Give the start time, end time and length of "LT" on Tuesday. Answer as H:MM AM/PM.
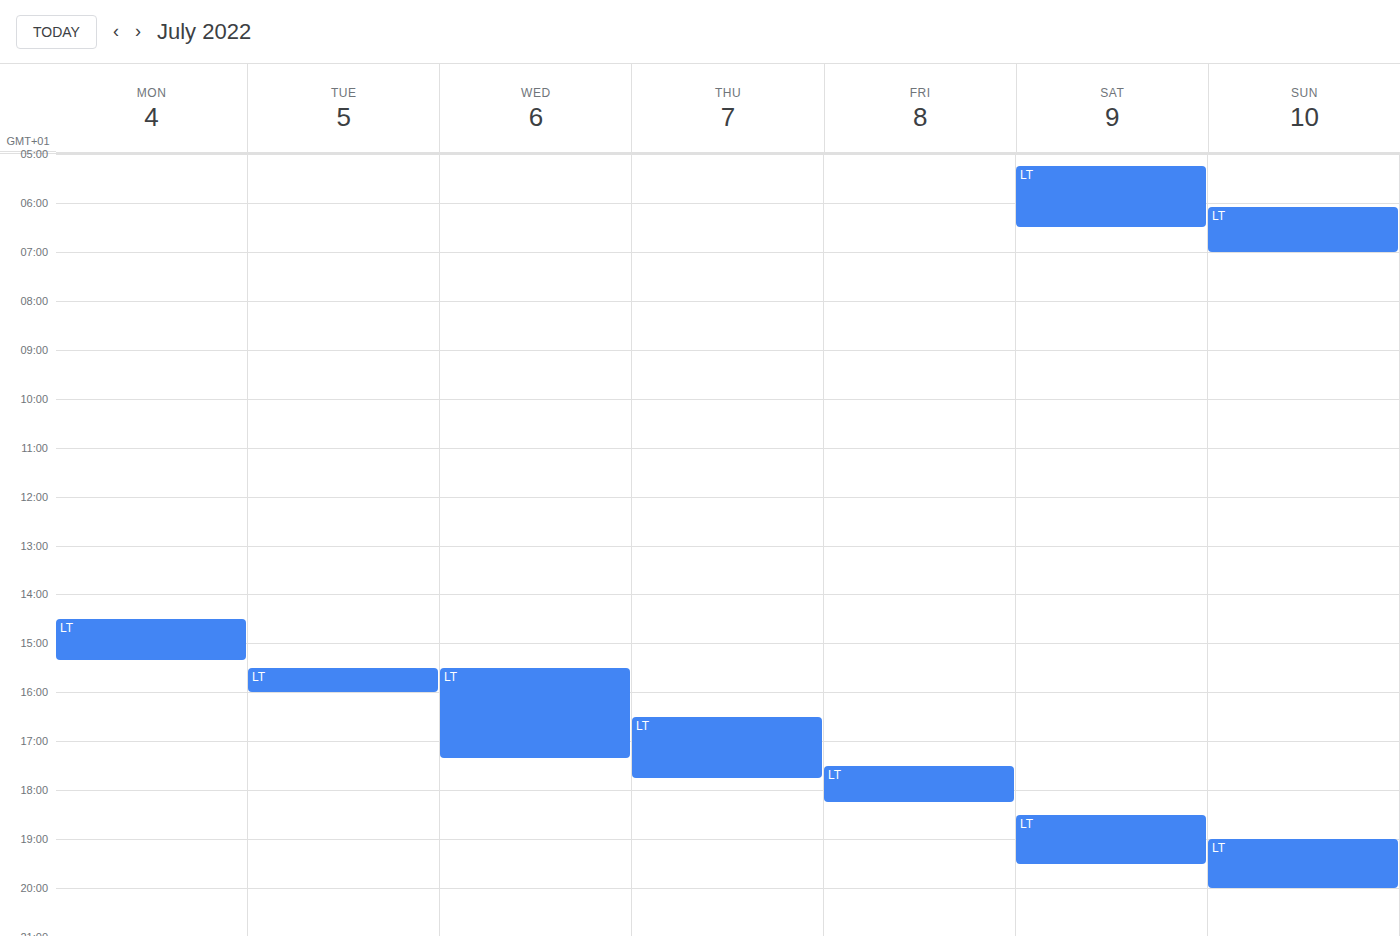
3:30 PM to 4:00 PM, 30 minutes